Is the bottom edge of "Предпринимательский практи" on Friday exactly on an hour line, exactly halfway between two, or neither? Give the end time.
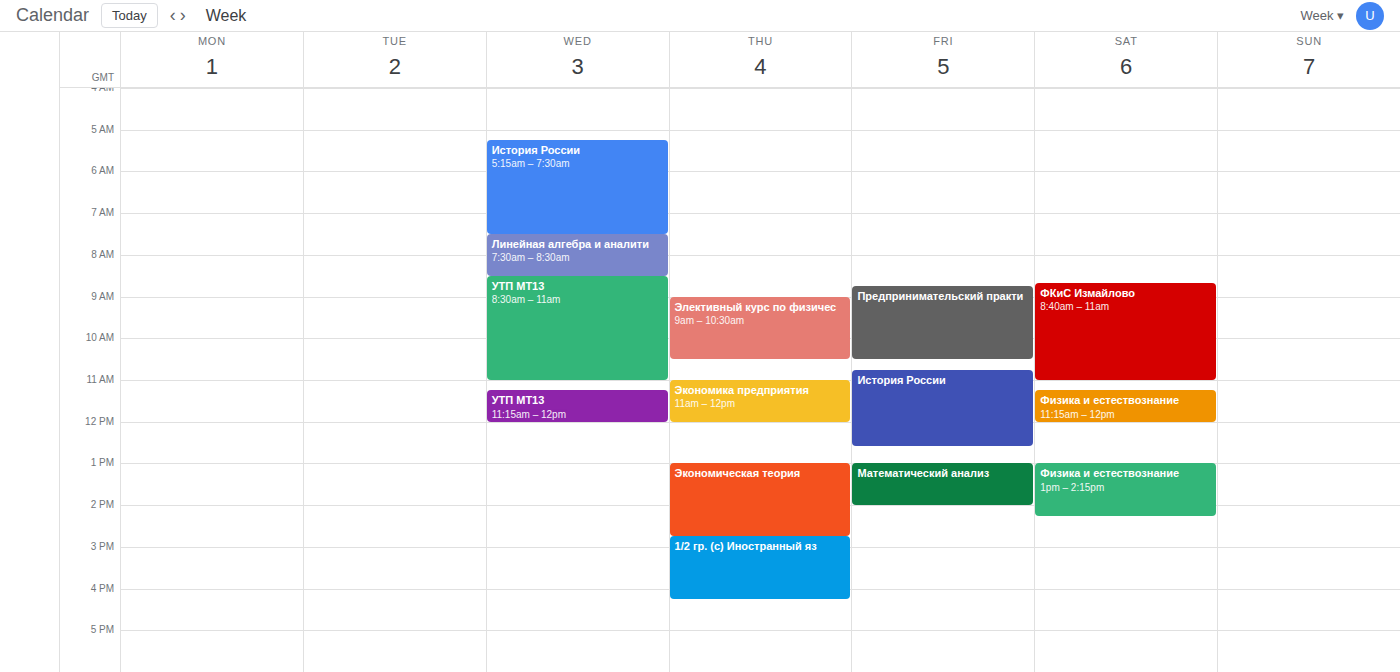
10:30 AM -- halfway between the 10 AM and 11 AM lines.